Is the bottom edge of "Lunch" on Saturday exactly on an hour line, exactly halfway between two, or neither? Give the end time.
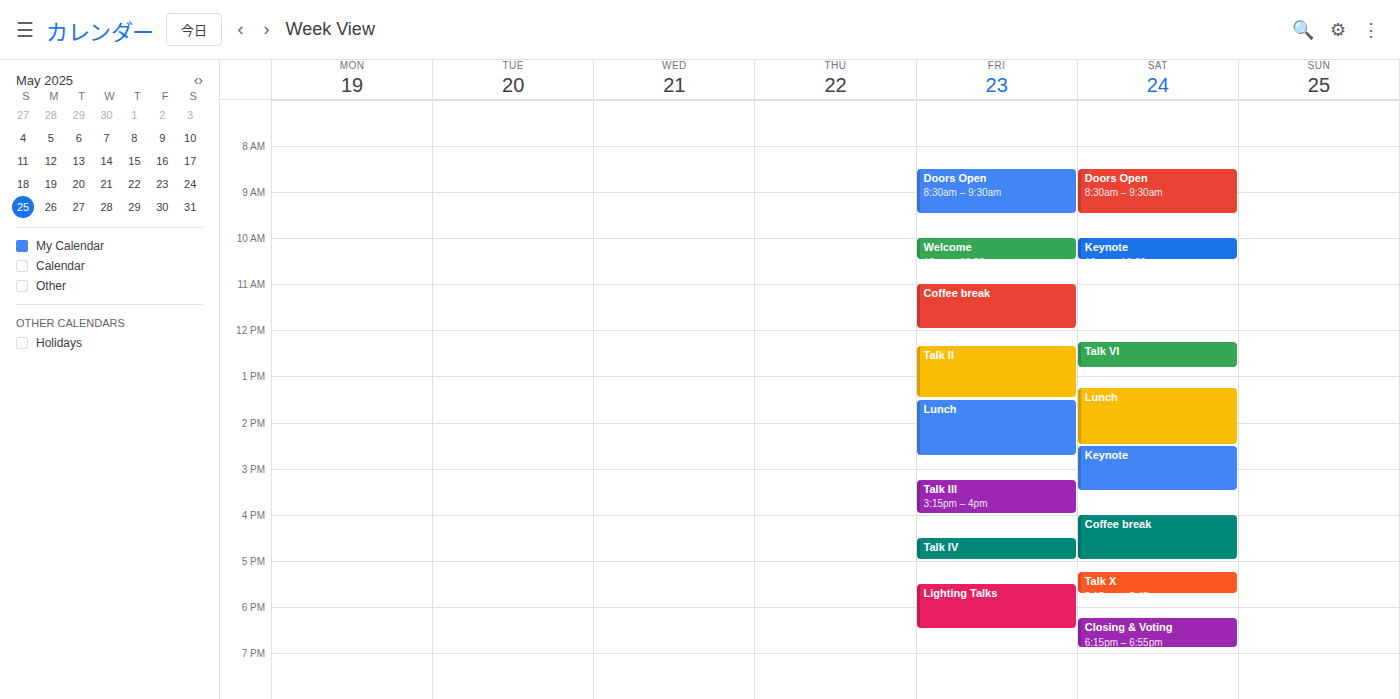
2:30 PM -- halfway between the 2 PM and 3 PM lines.